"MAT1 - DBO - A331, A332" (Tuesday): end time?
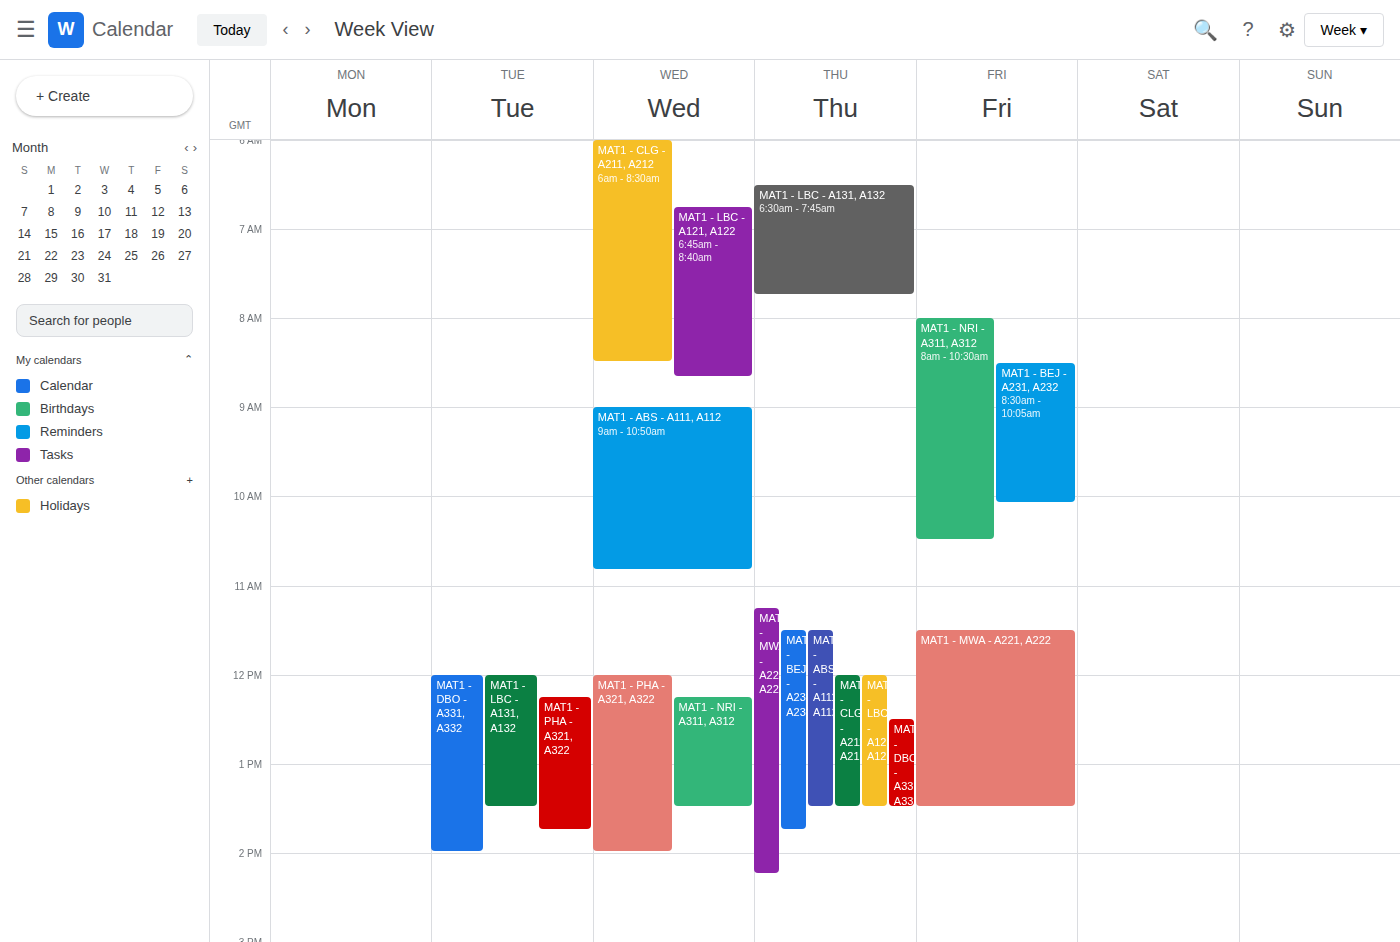
2:00 PM